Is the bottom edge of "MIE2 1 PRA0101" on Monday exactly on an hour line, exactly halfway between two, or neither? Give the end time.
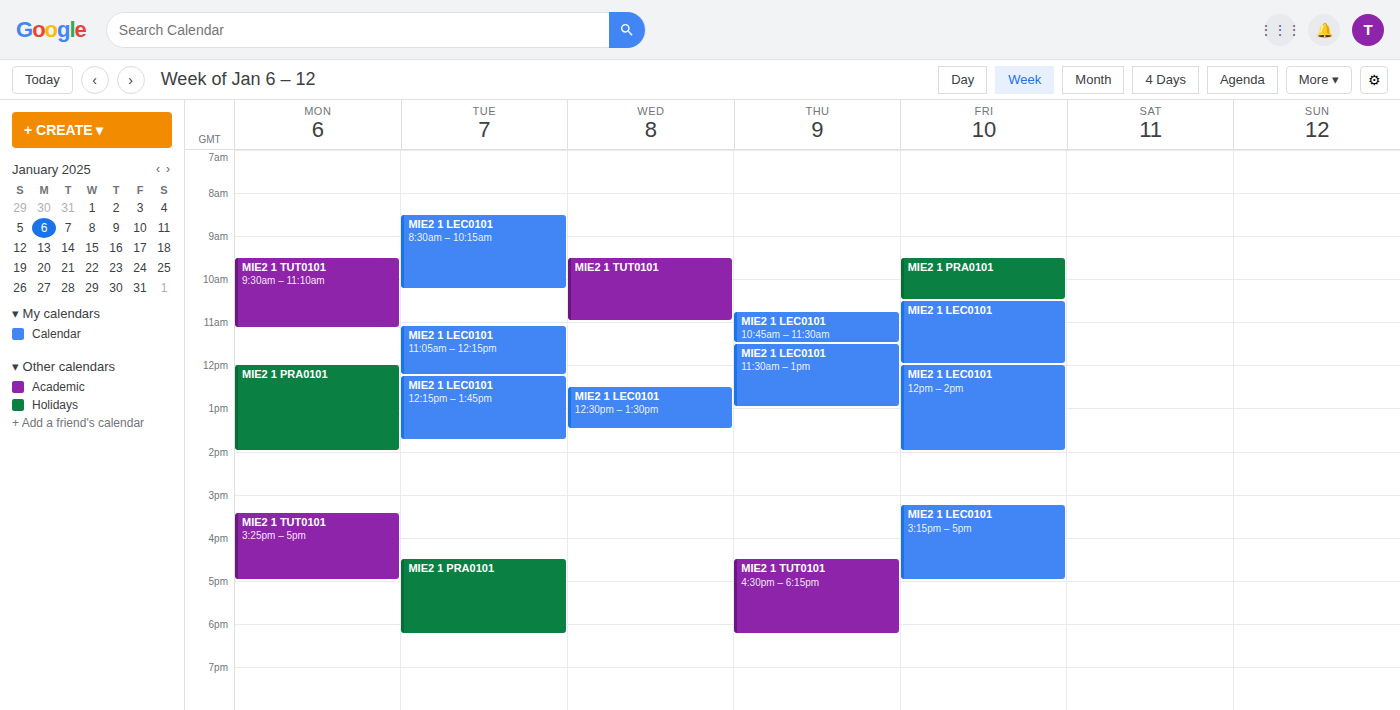
2:00 PM -- exactly on the 2 PM line.